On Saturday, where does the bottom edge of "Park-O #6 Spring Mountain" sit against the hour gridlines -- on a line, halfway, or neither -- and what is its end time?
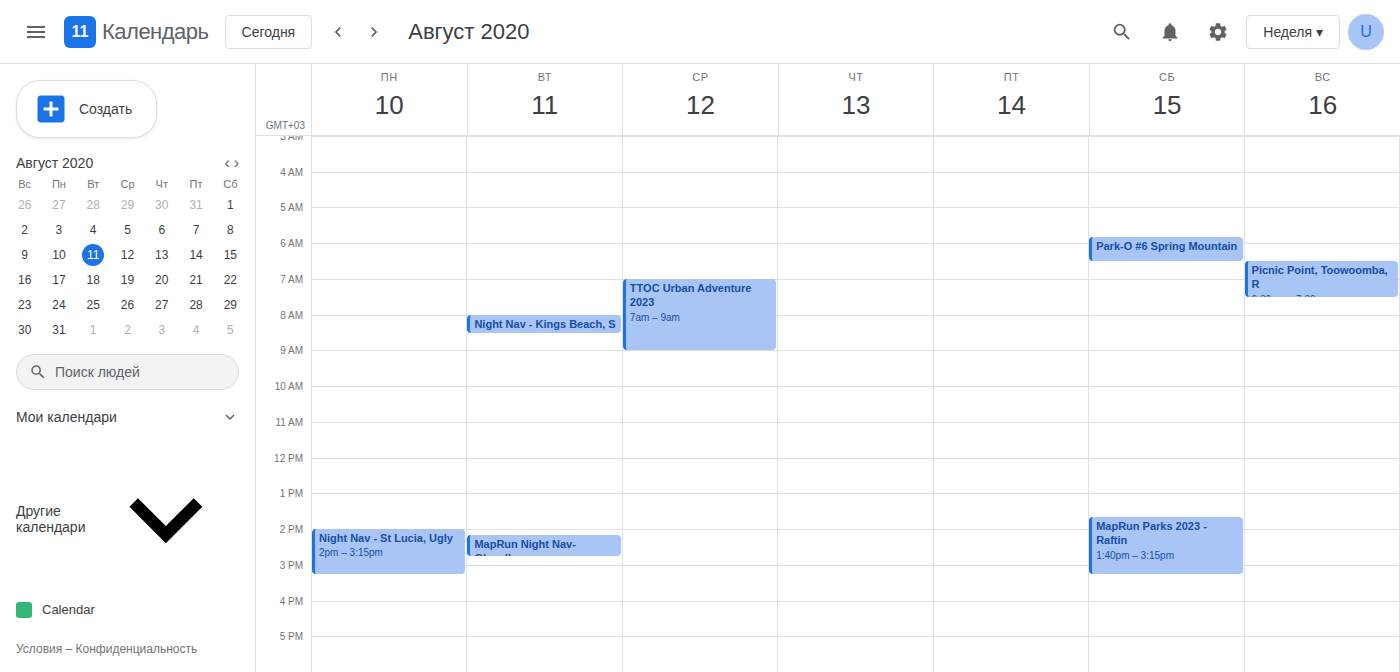
6:30 AM -- halfway between the 6 AM and 7 AM lines.